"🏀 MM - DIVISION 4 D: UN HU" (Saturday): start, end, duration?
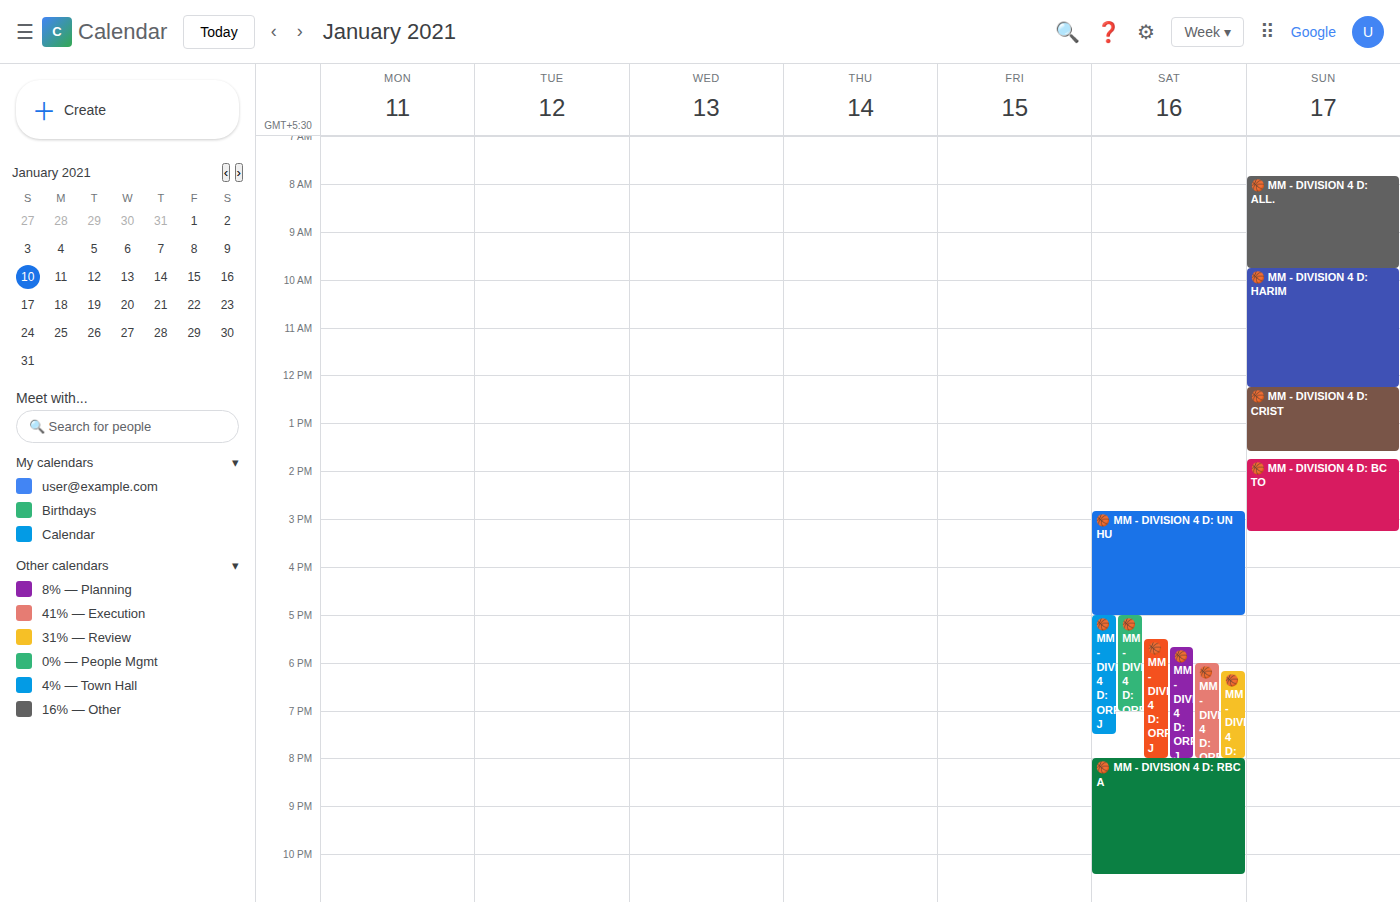
14:50 to 17:00, 2 hours 10 minutes